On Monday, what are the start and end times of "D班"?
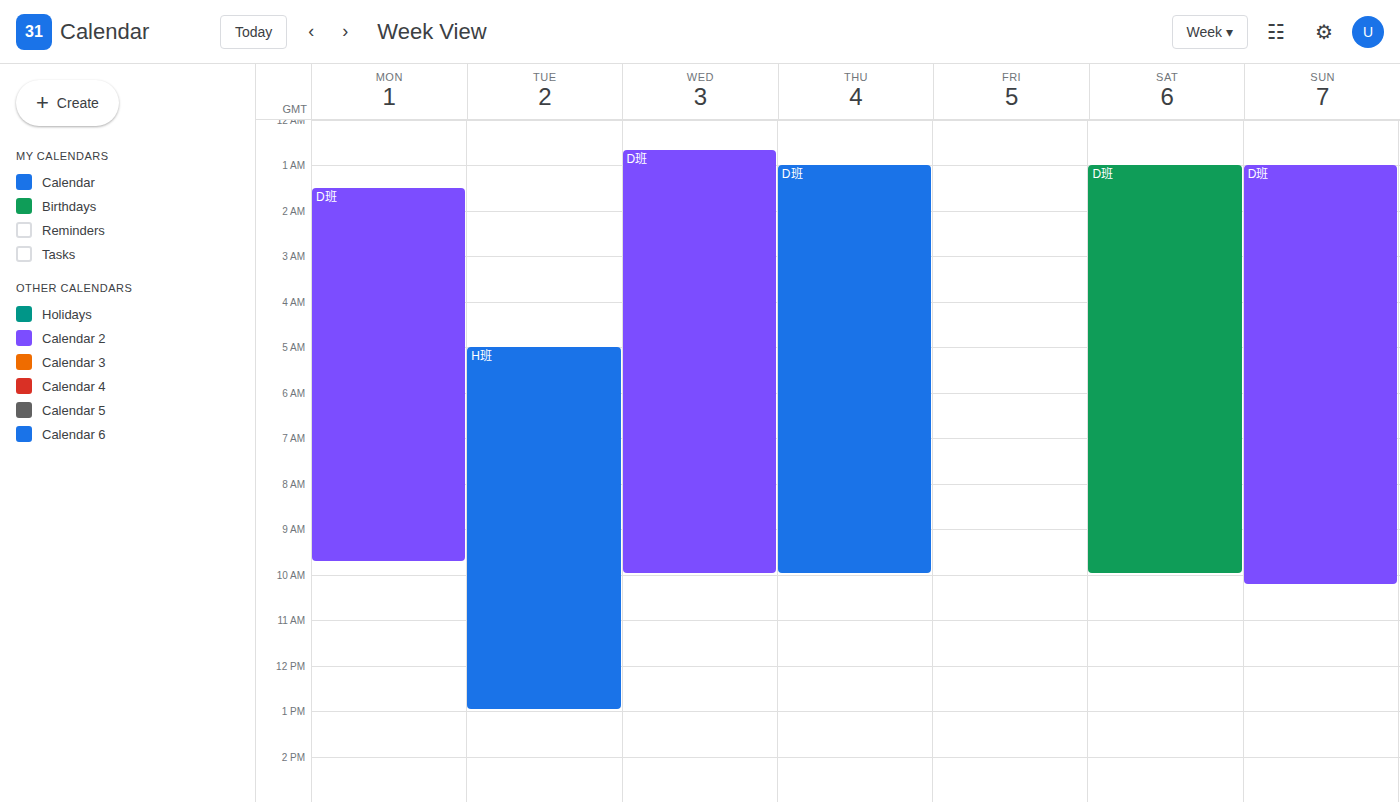
1:30 AM to 9:45 AM